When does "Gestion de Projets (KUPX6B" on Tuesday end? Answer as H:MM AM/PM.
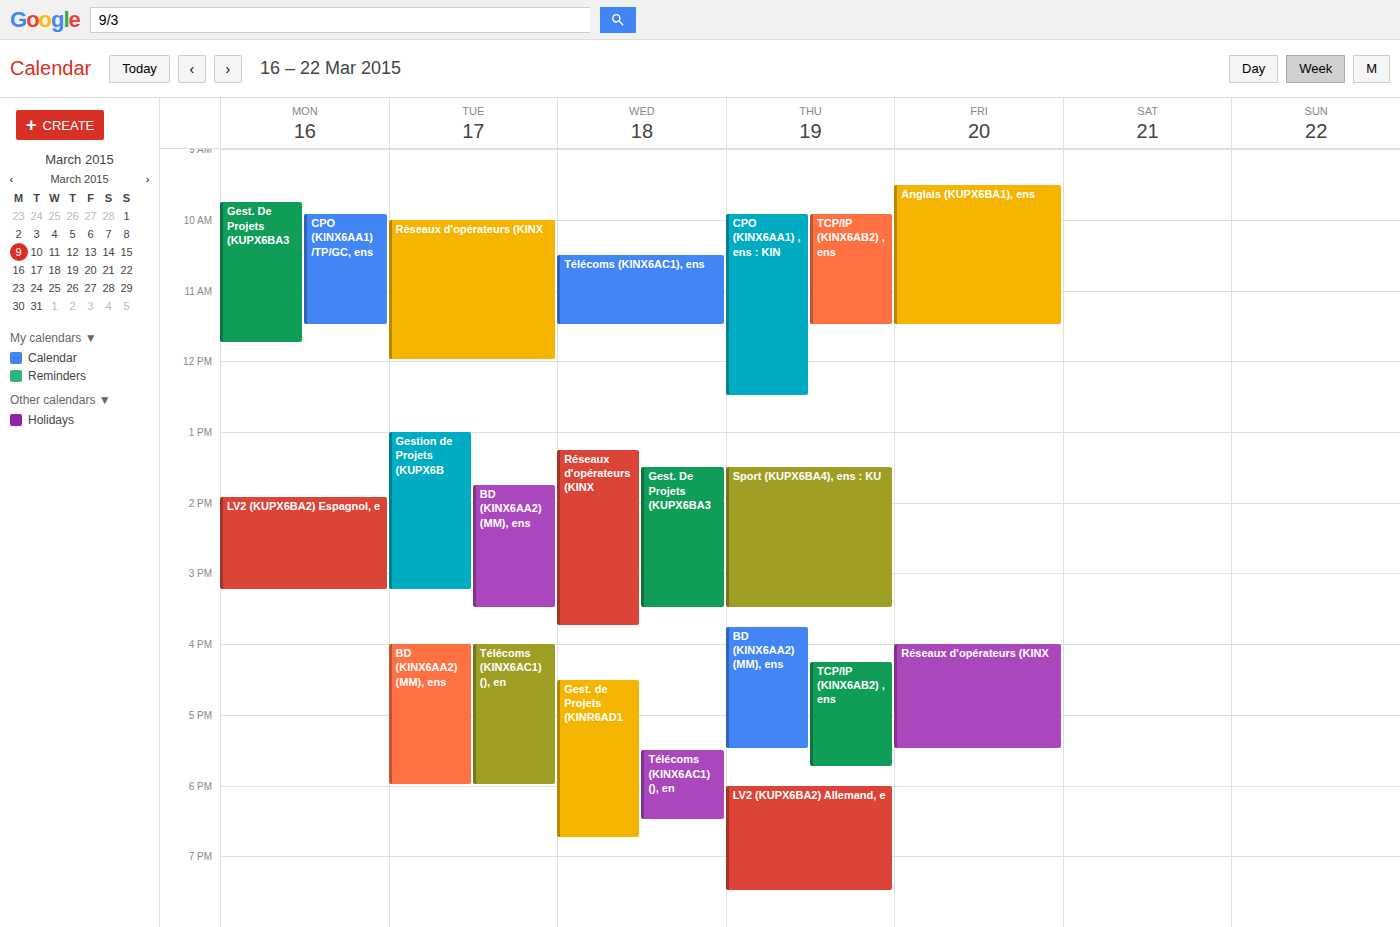
3:15 PM